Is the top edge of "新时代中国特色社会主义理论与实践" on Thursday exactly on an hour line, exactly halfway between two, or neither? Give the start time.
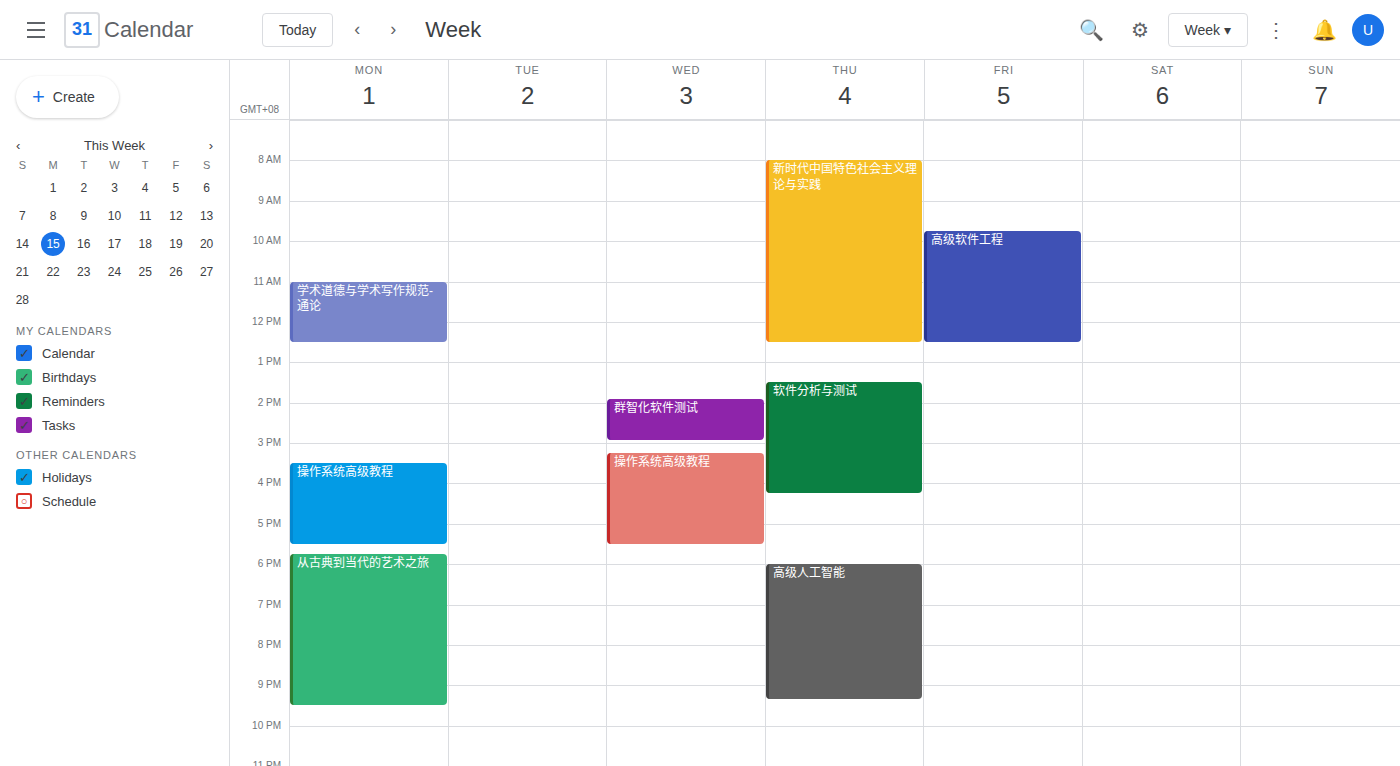
08:00 -- exactly on the 08:00 line.